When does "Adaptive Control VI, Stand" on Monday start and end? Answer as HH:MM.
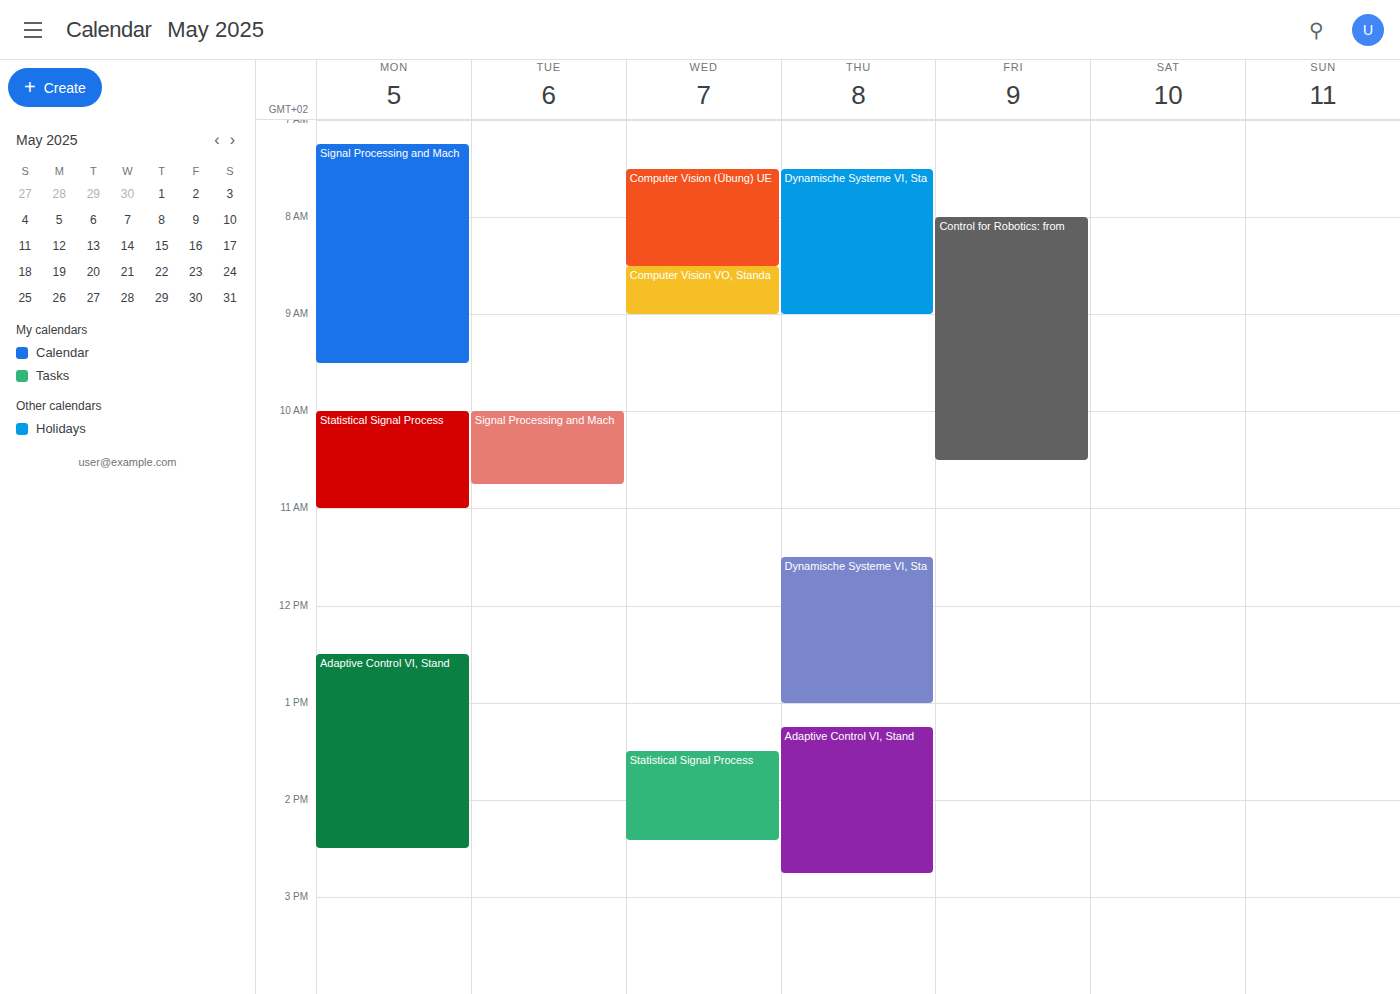
12:30 to 14:30